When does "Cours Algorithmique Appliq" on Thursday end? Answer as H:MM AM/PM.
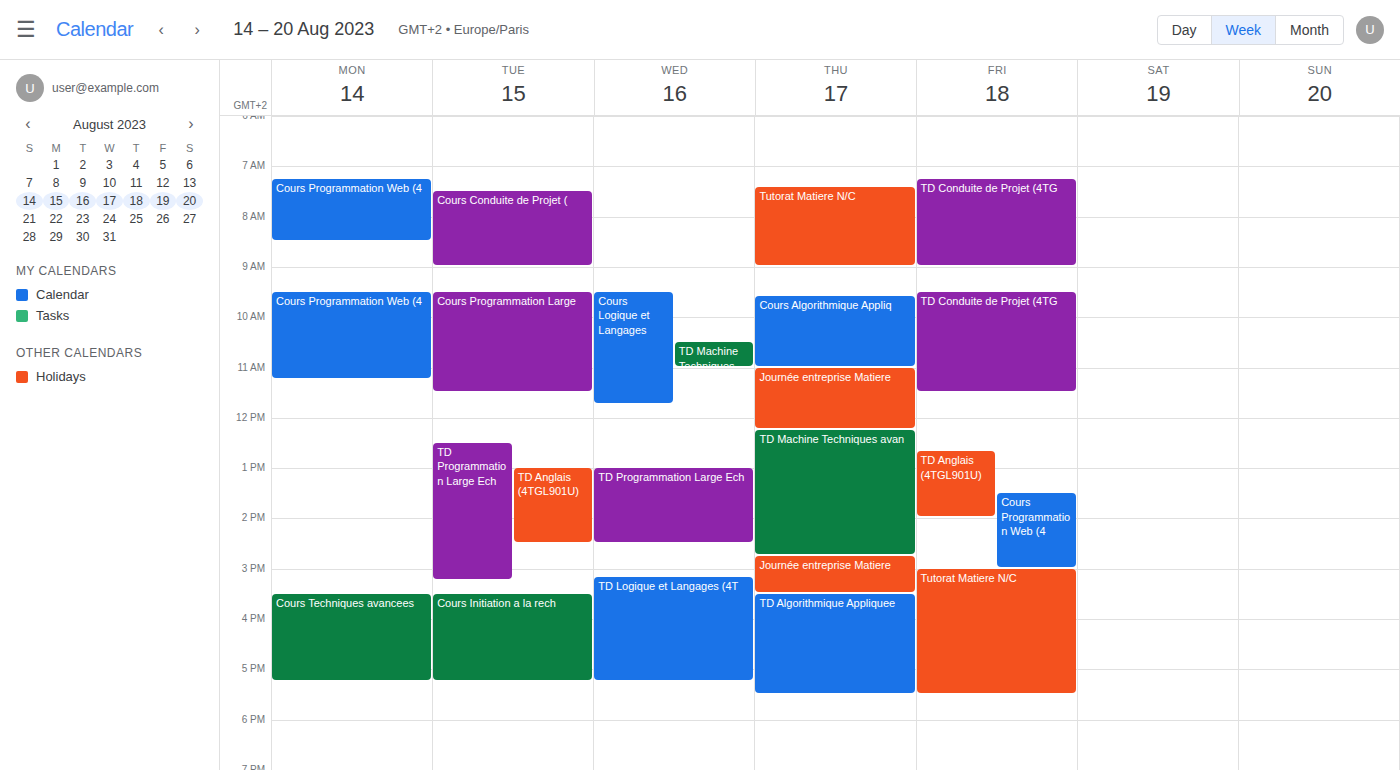
11:00 AM